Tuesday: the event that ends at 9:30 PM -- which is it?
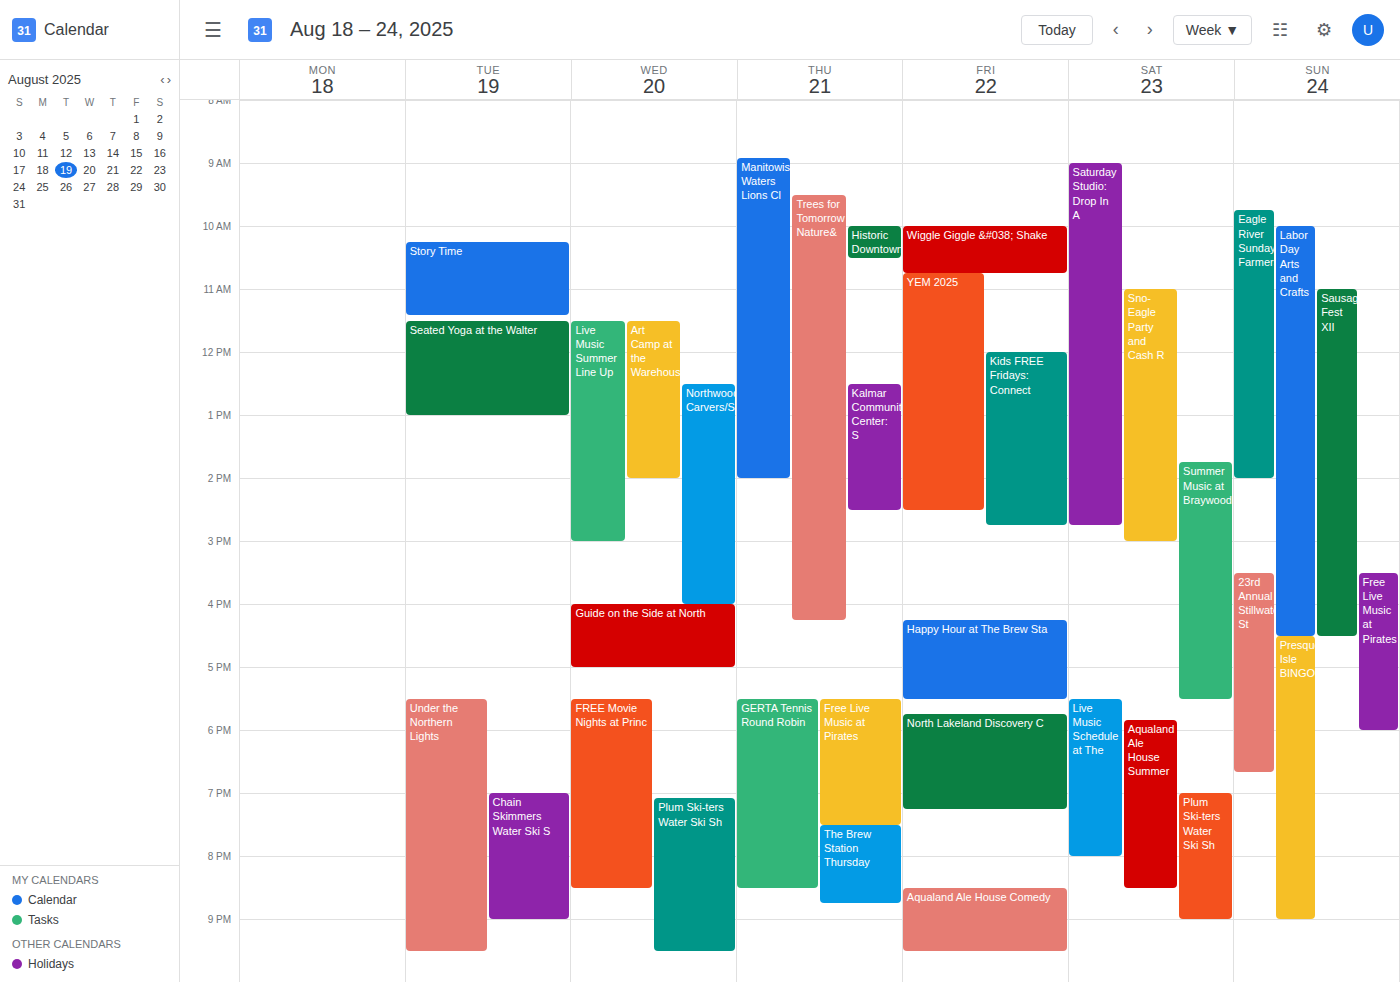
"Under the Northern Lights"